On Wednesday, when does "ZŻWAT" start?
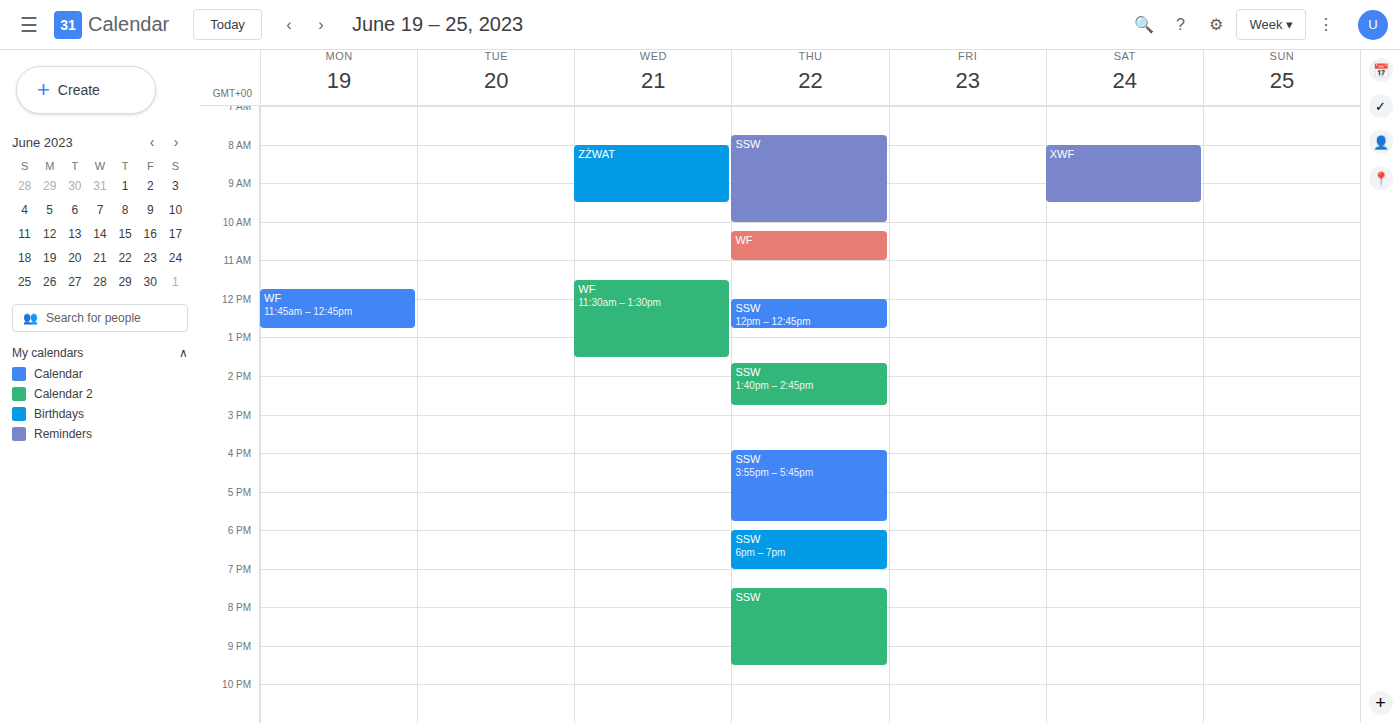
8:00 AM